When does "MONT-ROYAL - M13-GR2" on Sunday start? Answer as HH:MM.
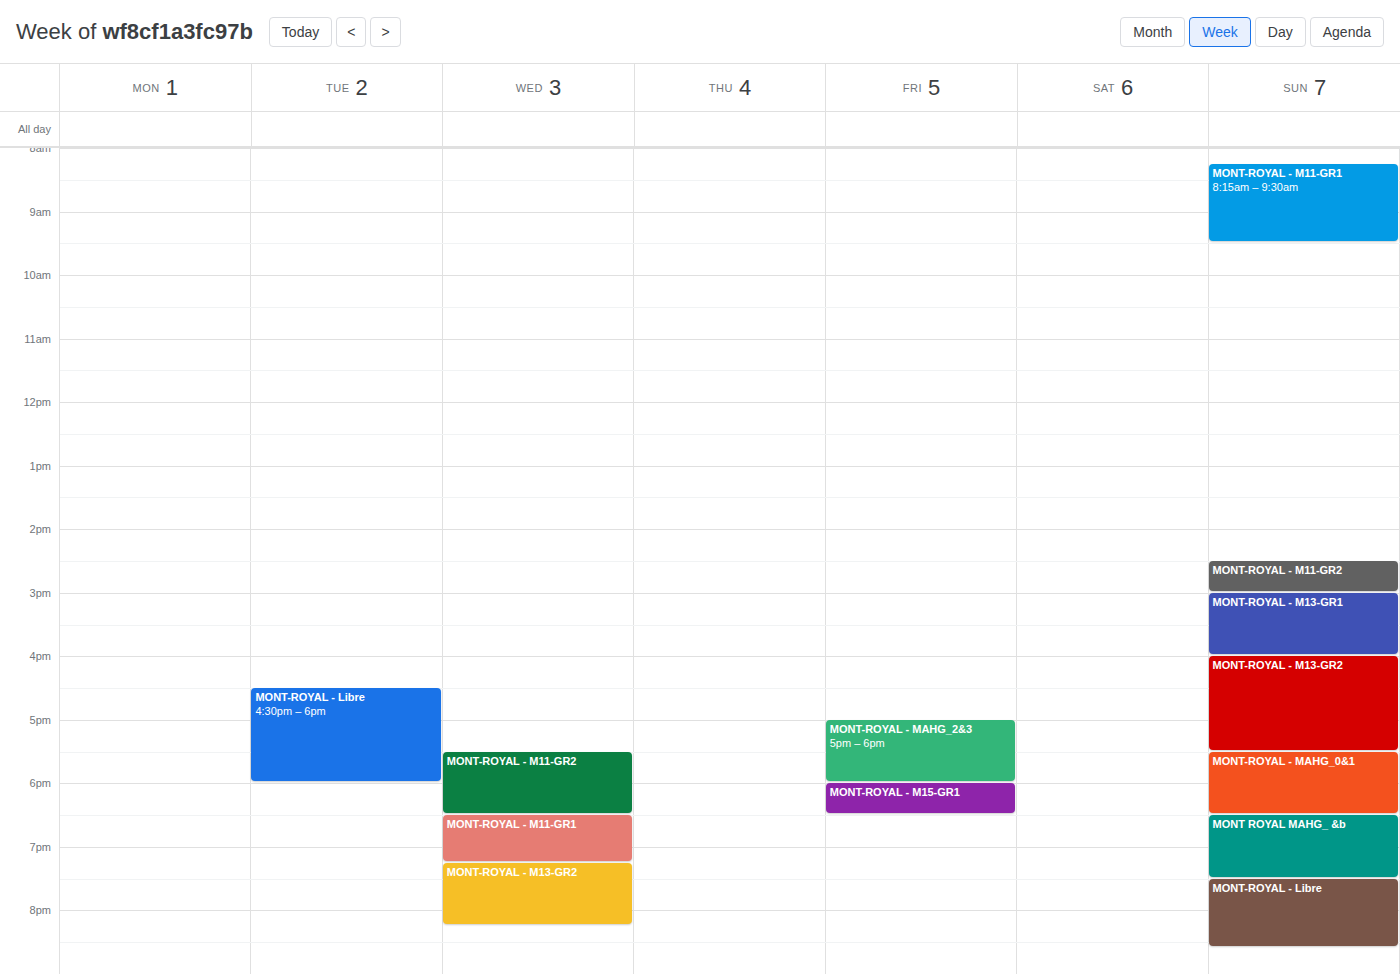
16:00